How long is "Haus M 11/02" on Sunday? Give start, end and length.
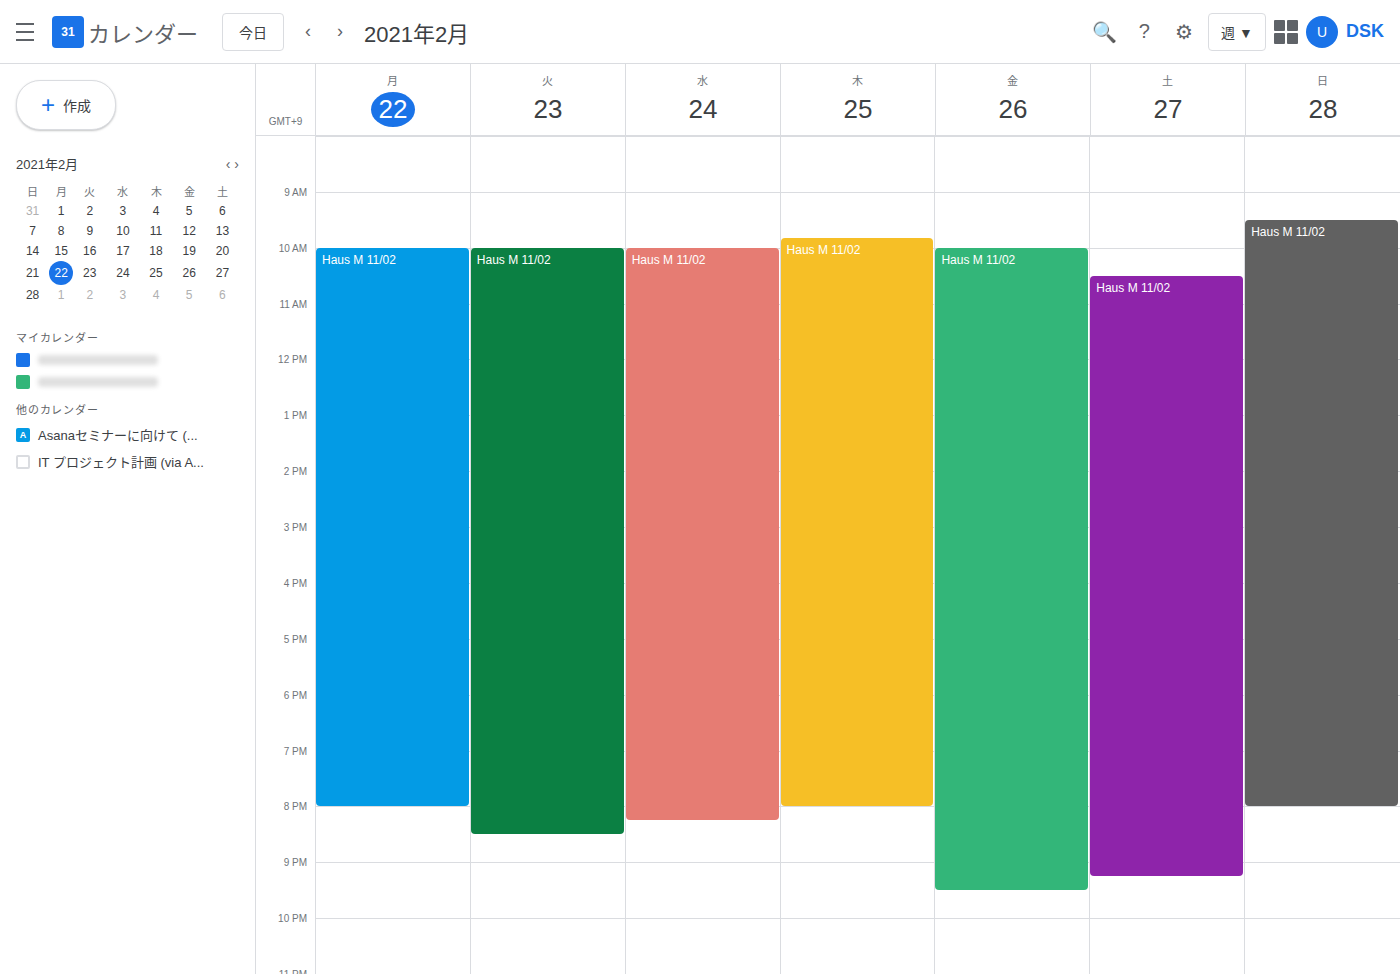
9:30 AM to 8:00 PM, 10 hours 30 minutes